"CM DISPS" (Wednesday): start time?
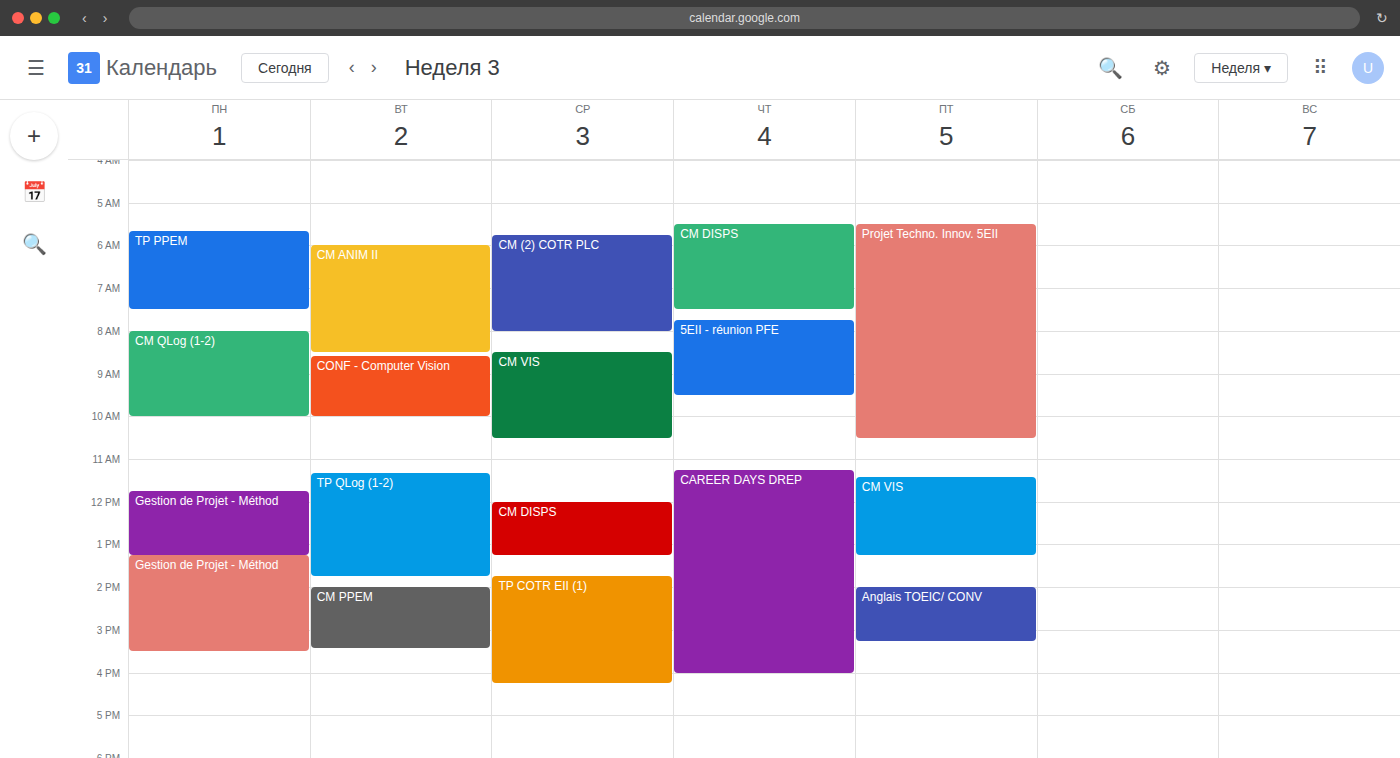
12:00